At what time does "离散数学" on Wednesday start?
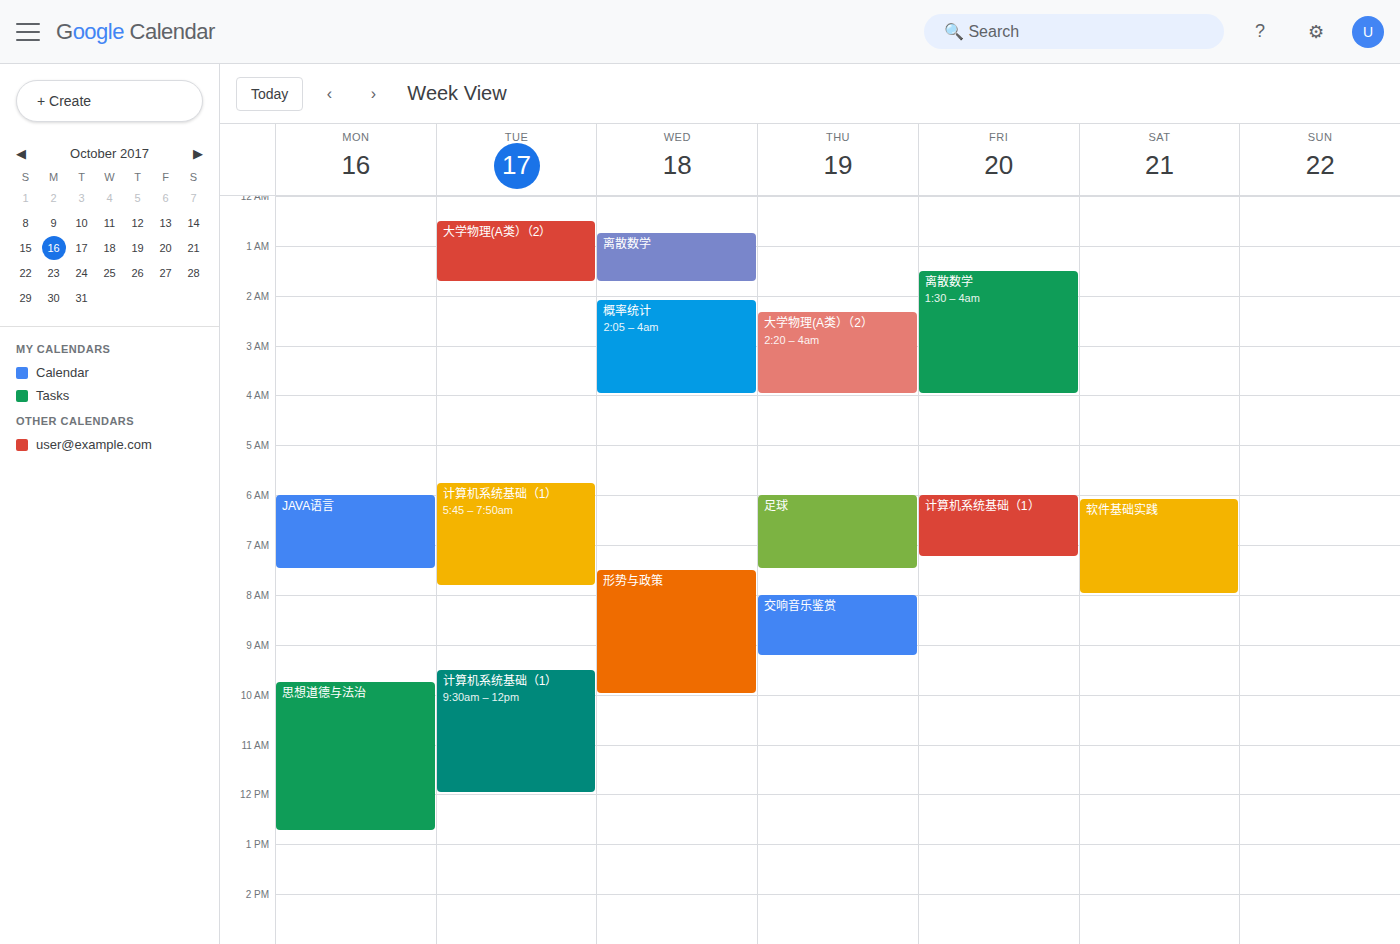
12:45 AM